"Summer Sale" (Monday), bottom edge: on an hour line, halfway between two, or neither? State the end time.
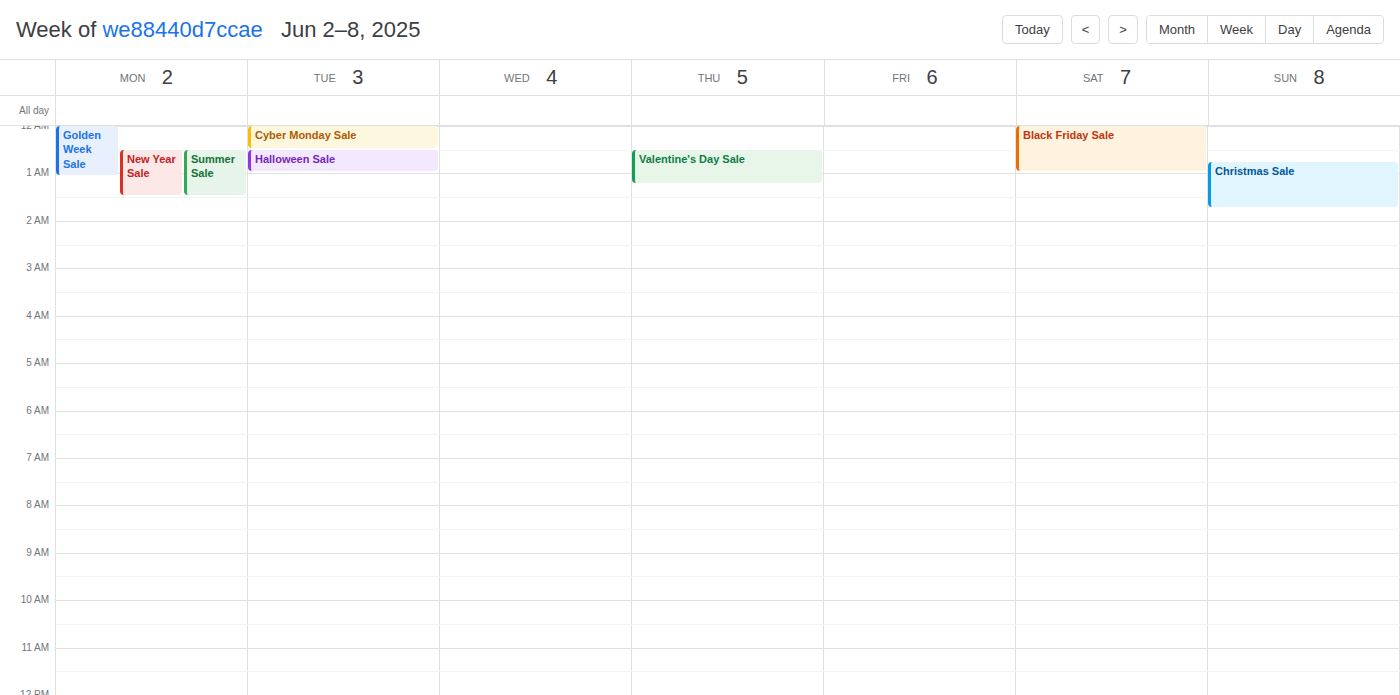
1:30 AM -- halfway between the 1 AM and 2 AM lines.